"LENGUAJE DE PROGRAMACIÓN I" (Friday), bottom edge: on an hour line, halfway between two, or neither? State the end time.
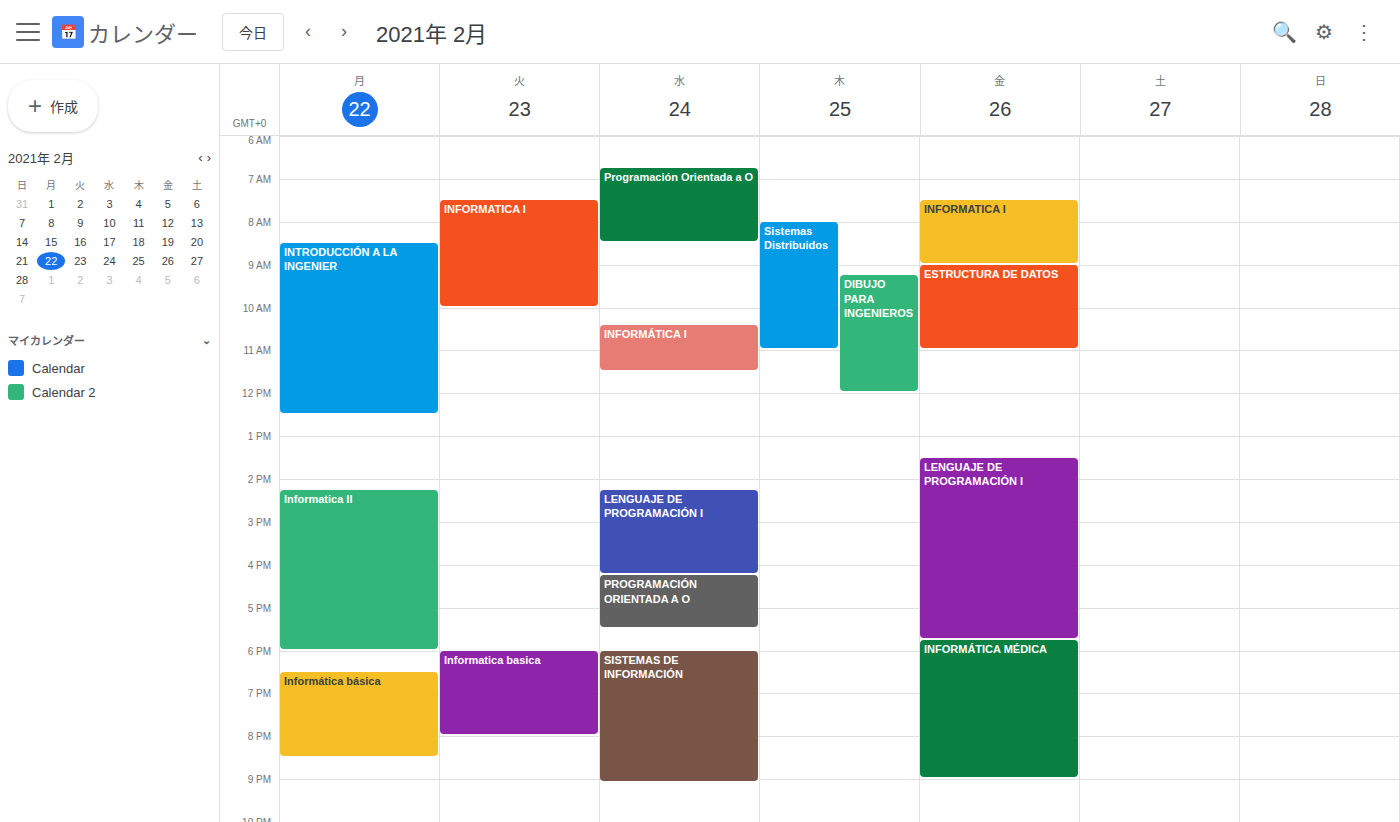
5:45 PM -- neither: three quarters of the way from the 5 PM line to the 6 PM line.